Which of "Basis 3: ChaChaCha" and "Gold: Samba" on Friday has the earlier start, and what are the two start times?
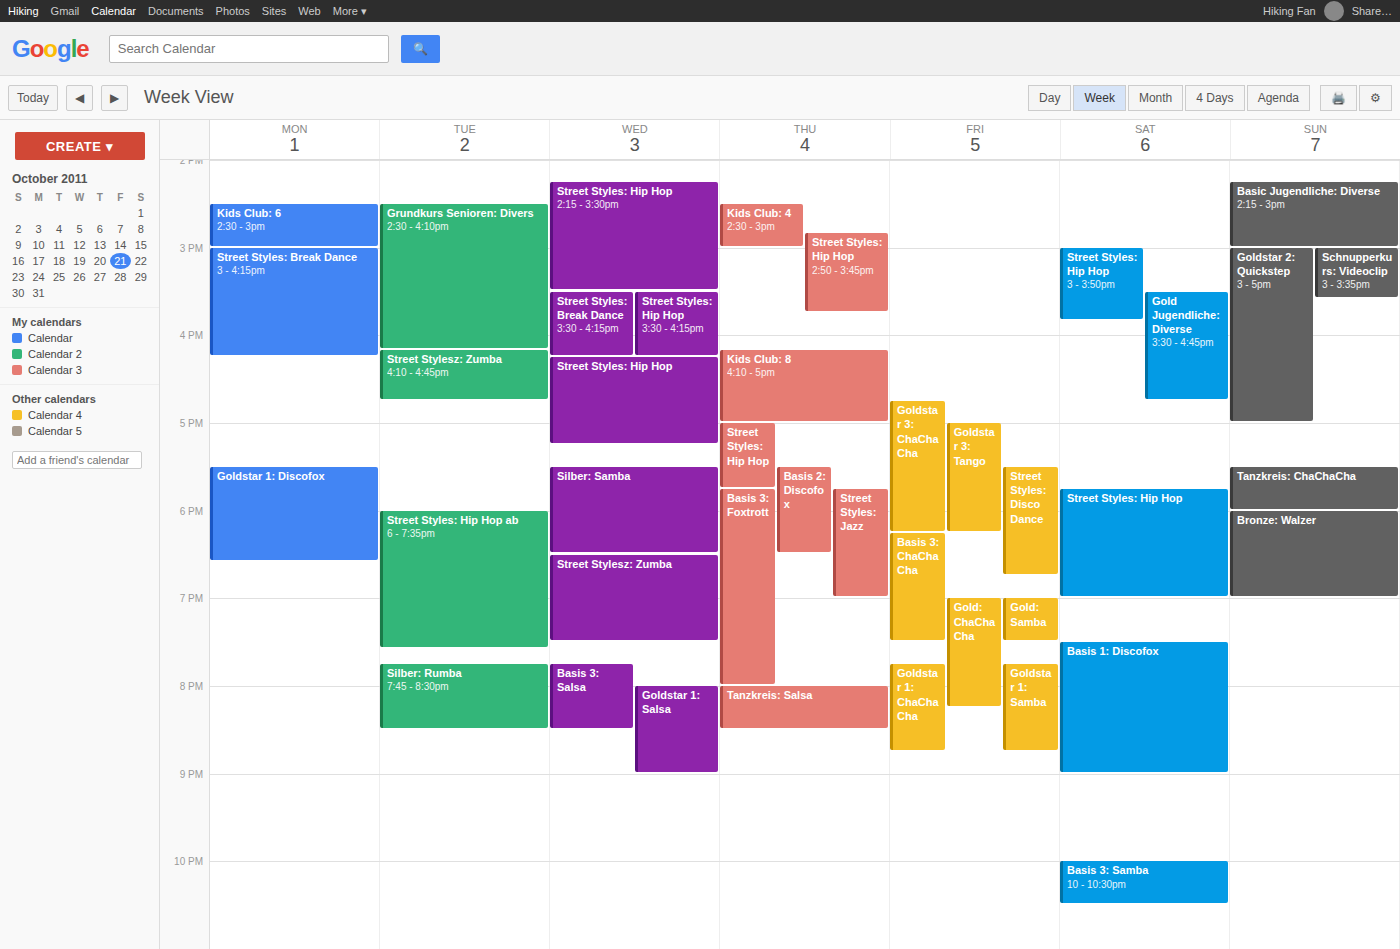
"Basis 3: ChaChaCha" 18:15; "Gold: Samba" 19:00.